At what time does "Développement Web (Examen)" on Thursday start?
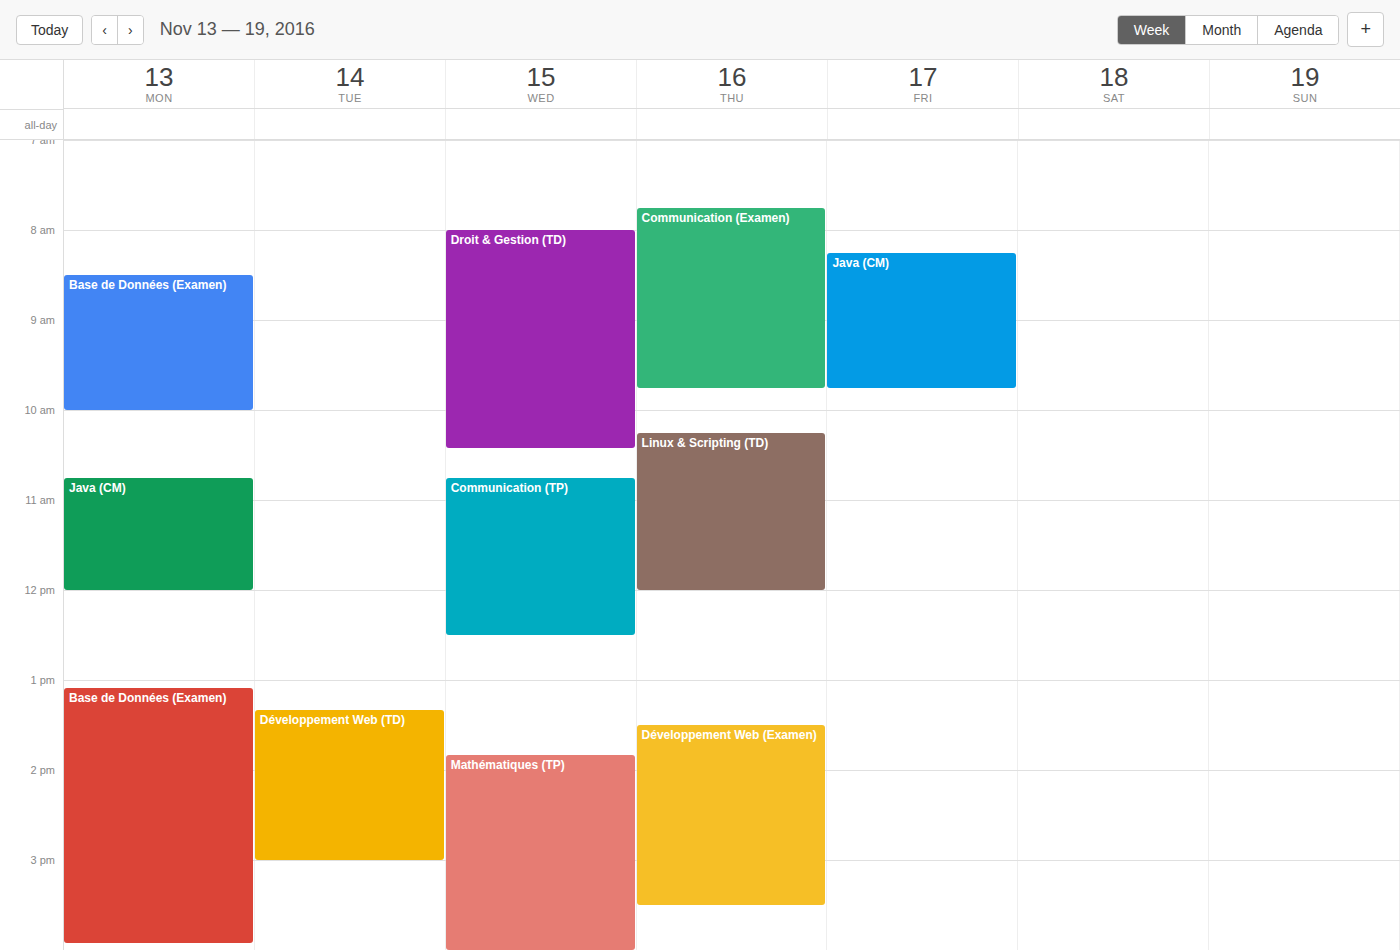
1:30 PM